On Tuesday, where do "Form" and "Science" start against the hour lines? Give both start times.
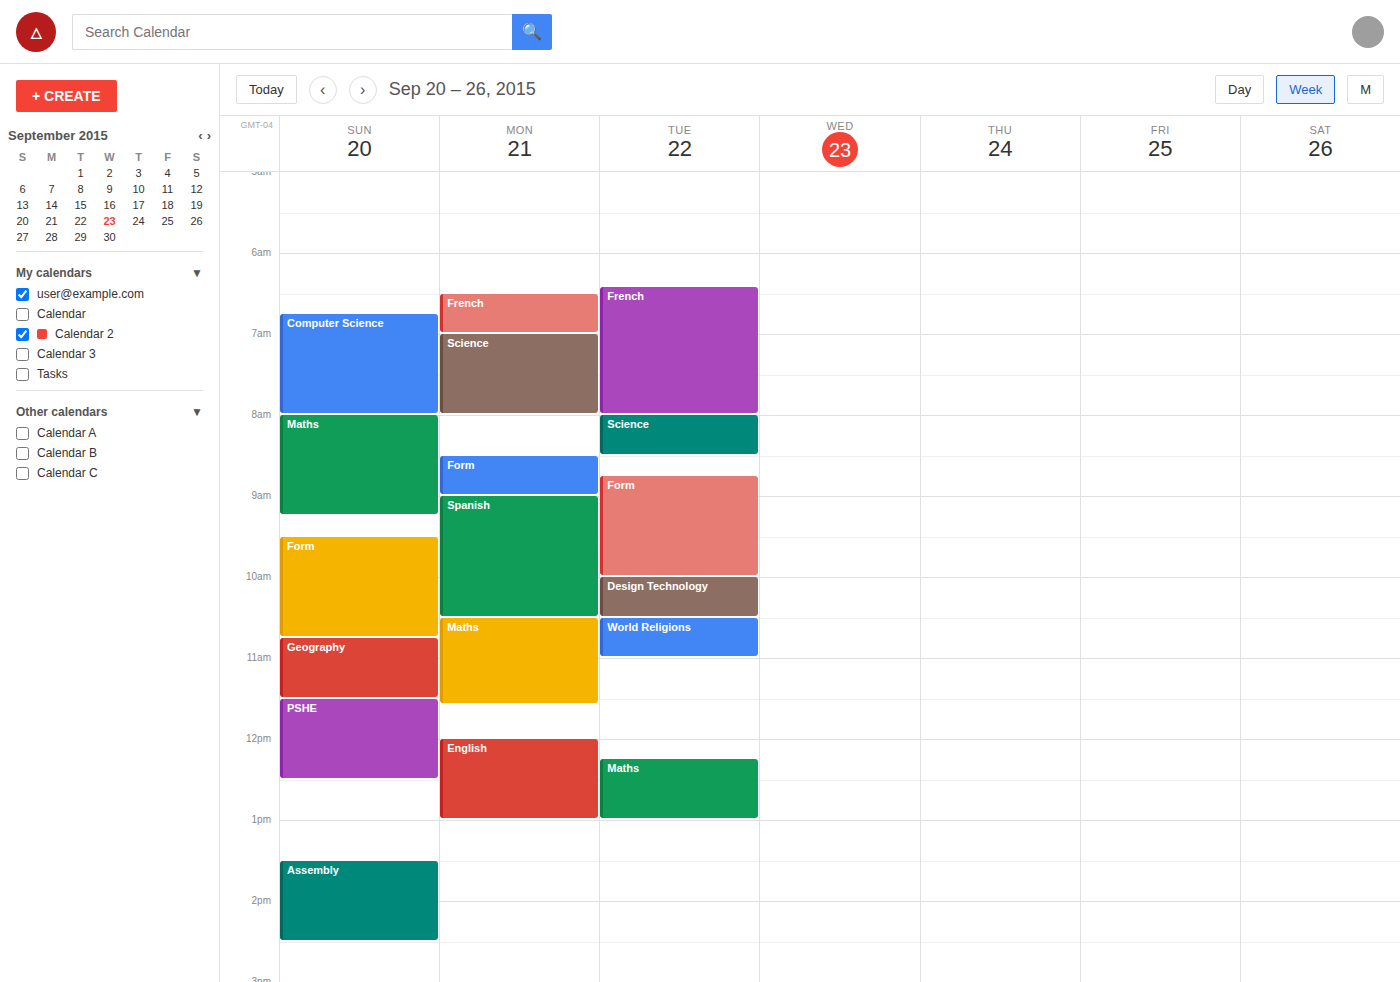
"Form": 08:45, neither: three quarters of the way from the 08:00 line to the 09:00 line. "Science": 08:00, exactly on the 08:00 line.